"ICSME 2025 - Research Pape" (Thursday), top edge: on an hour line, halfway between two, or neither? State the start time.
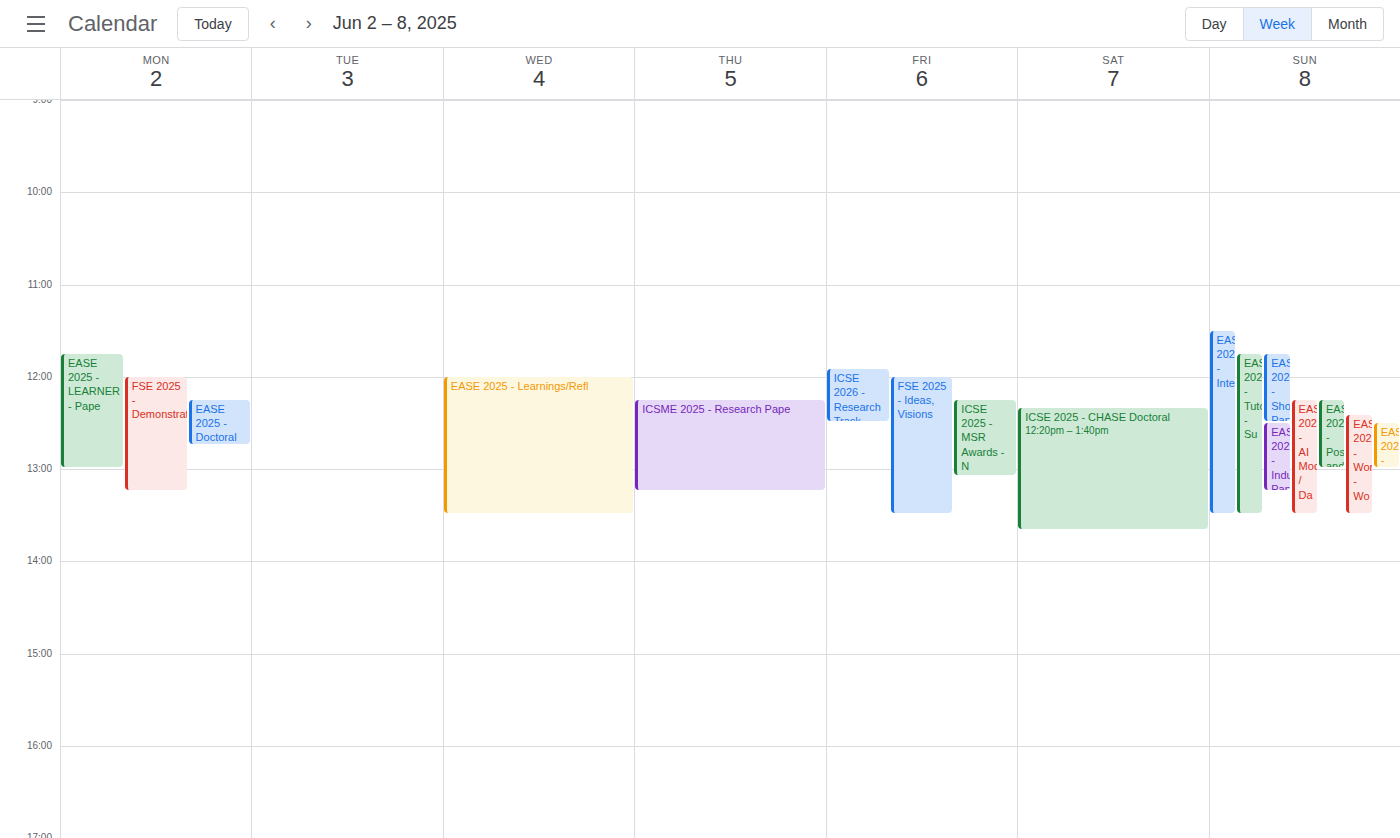
12:15 PM -- neither: a quarter of the way from the 12 PM line to the 1 PM line.